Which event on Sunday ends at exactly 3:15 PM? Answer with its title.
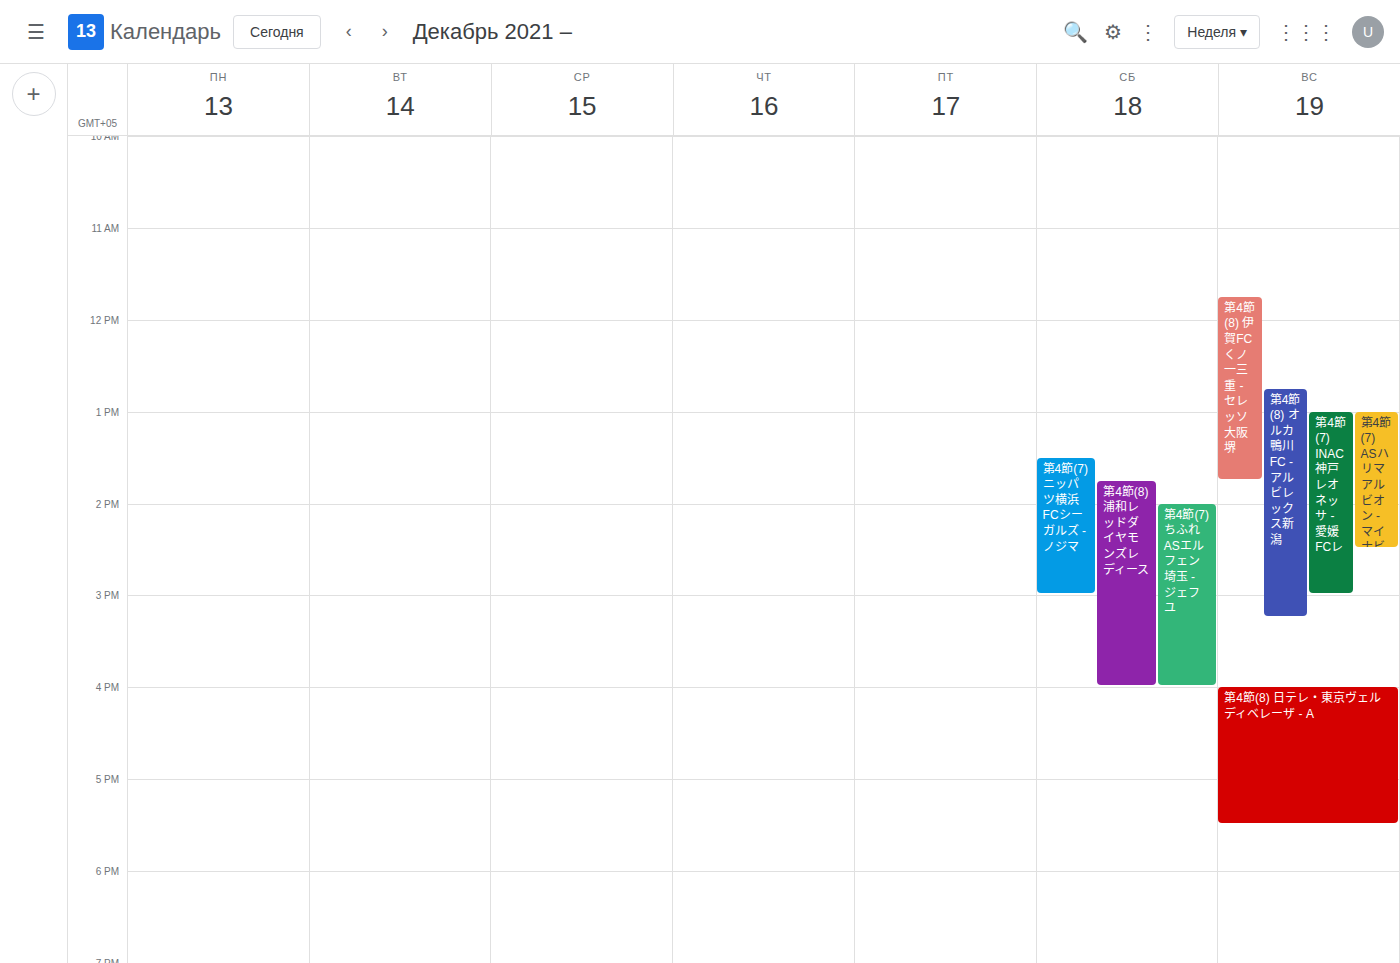
"第4節(8) オルカ鴨川FC - アルビレックス新潟"